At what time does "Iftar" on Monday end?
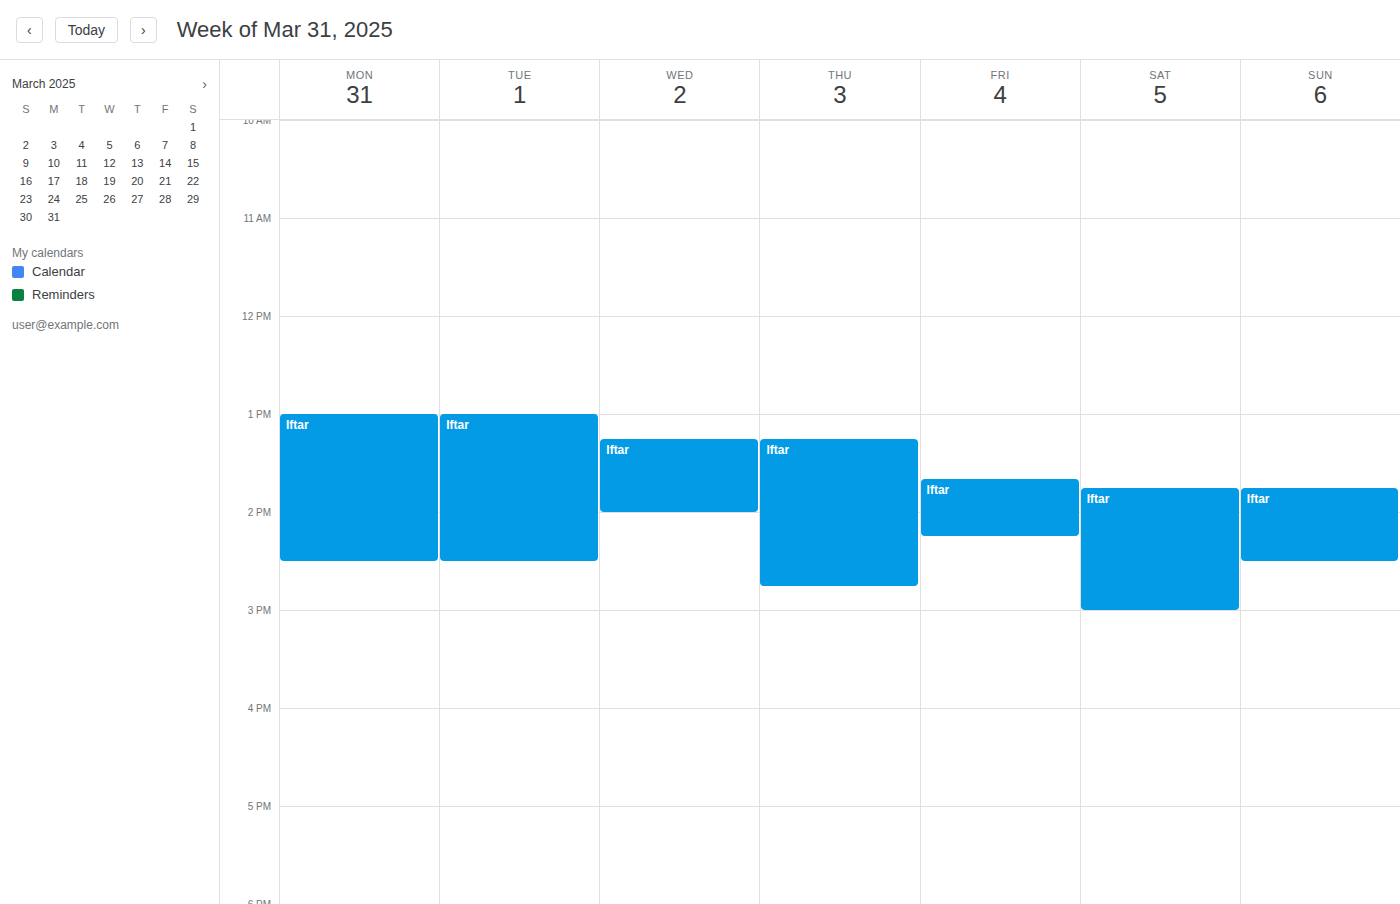
2:30 PM